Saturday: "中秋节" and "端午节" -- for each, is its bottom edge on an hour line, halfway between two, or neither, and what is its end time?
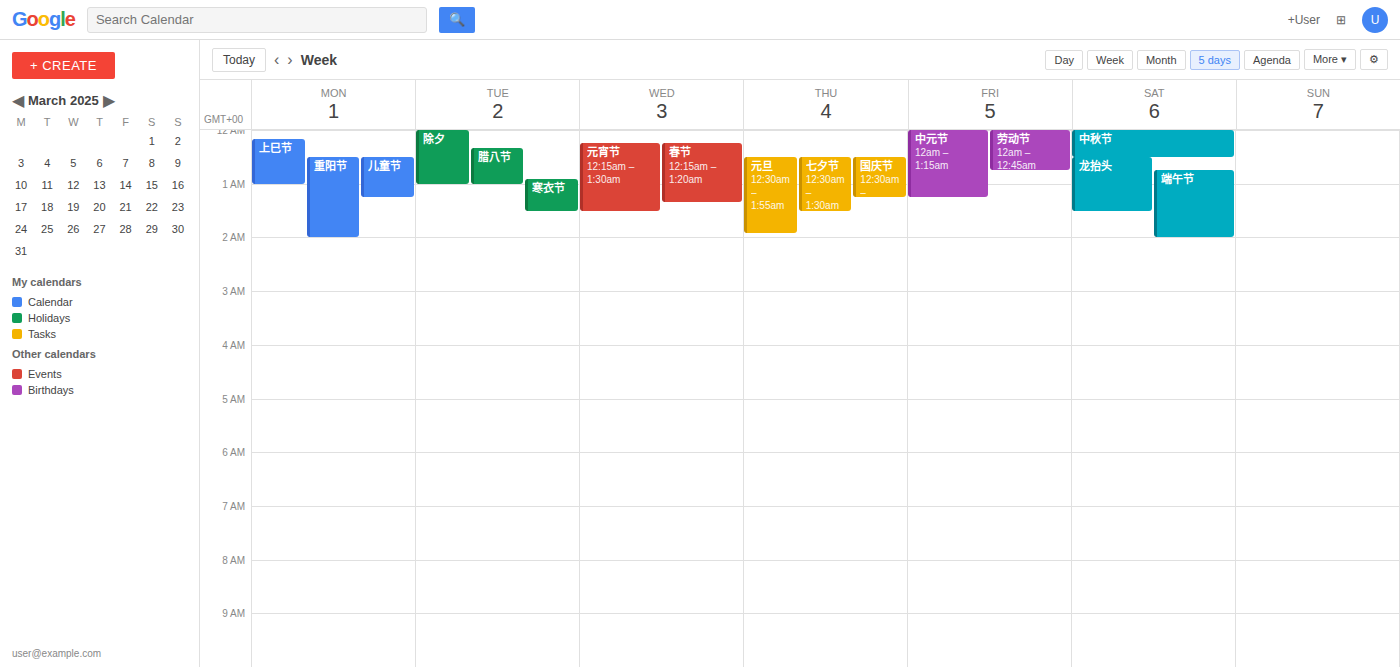
"中秋节": 12:30 AM, halfway between the 12 AM and 1 AM lines. "端午节": 2:00 AM, exactly on the 2 AM line.